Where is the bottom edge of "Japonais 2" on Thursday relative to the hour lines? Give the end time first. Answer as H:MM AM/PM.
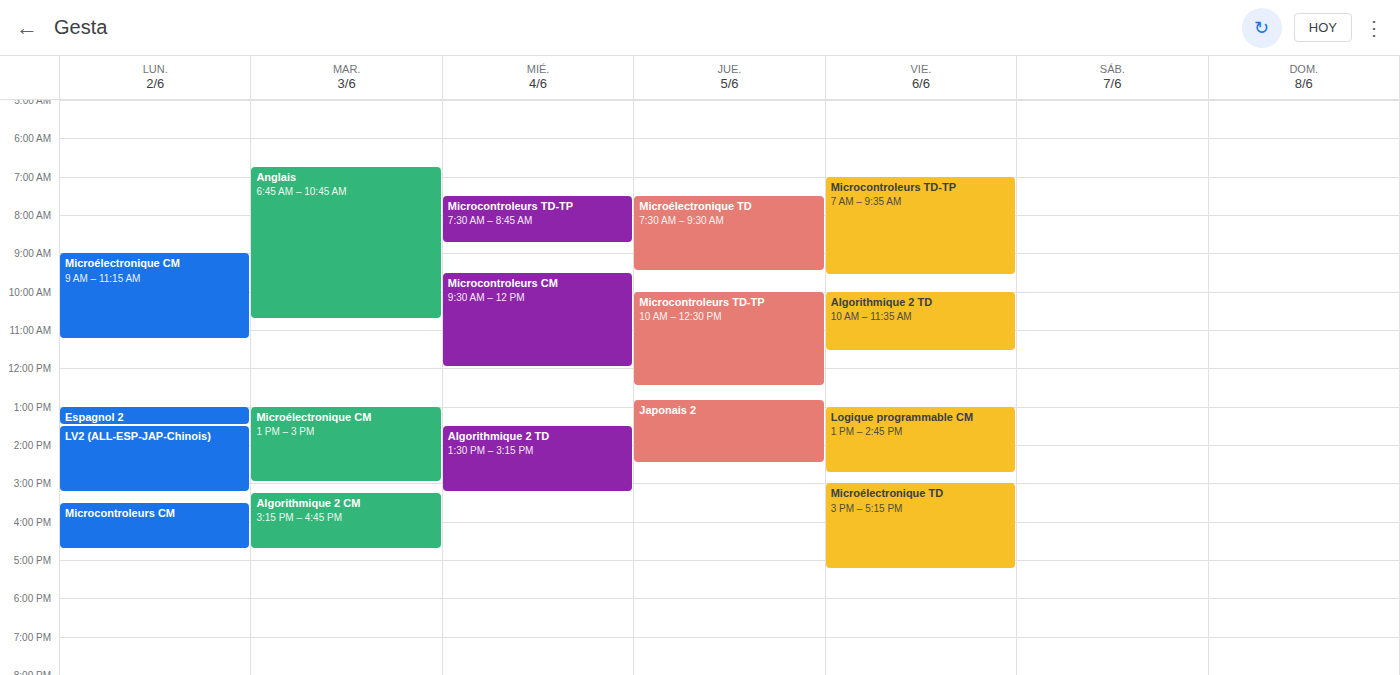
2:30 PM -- halfway between the 2 PM and 3 PM lines.